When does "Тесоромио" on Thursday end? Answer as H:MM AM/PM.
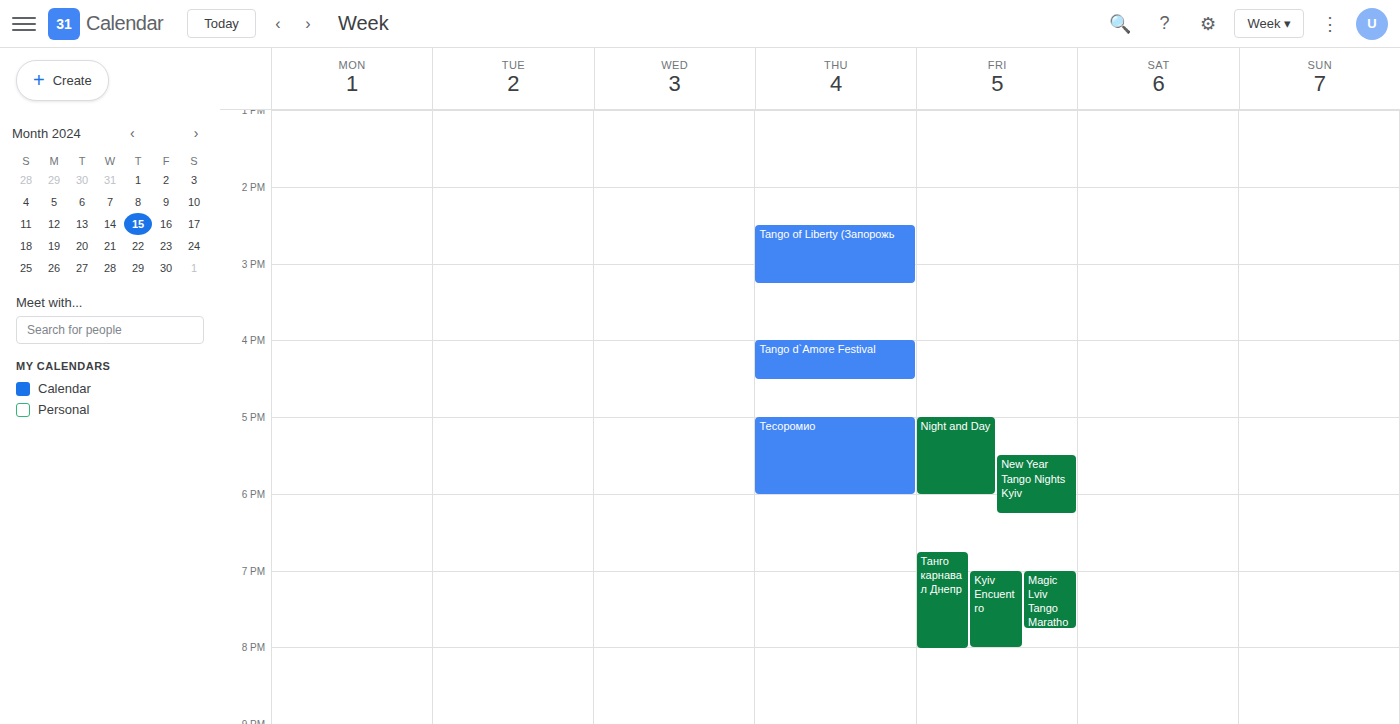
6:00 PM